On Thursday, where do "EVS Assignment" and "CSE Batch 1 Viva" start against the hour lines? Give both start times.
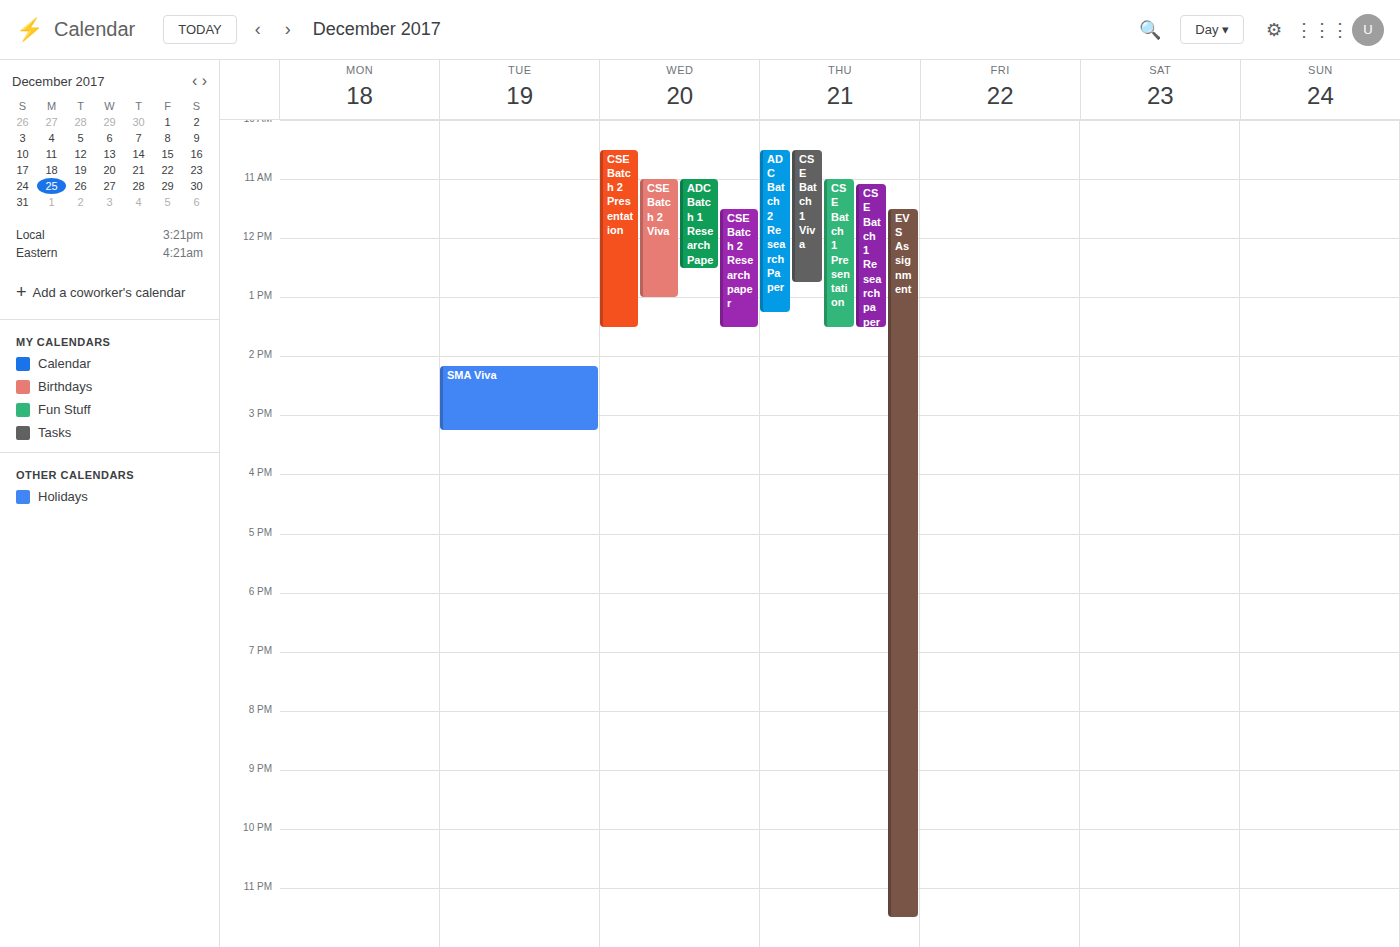
"EVS Assignment": 11:30 AM, halfway between the 11 AM and 12 PM lines. "CSE Batch 1 Viva": 10:30 AM, halfway between the 10 AM and 11 AM lines.